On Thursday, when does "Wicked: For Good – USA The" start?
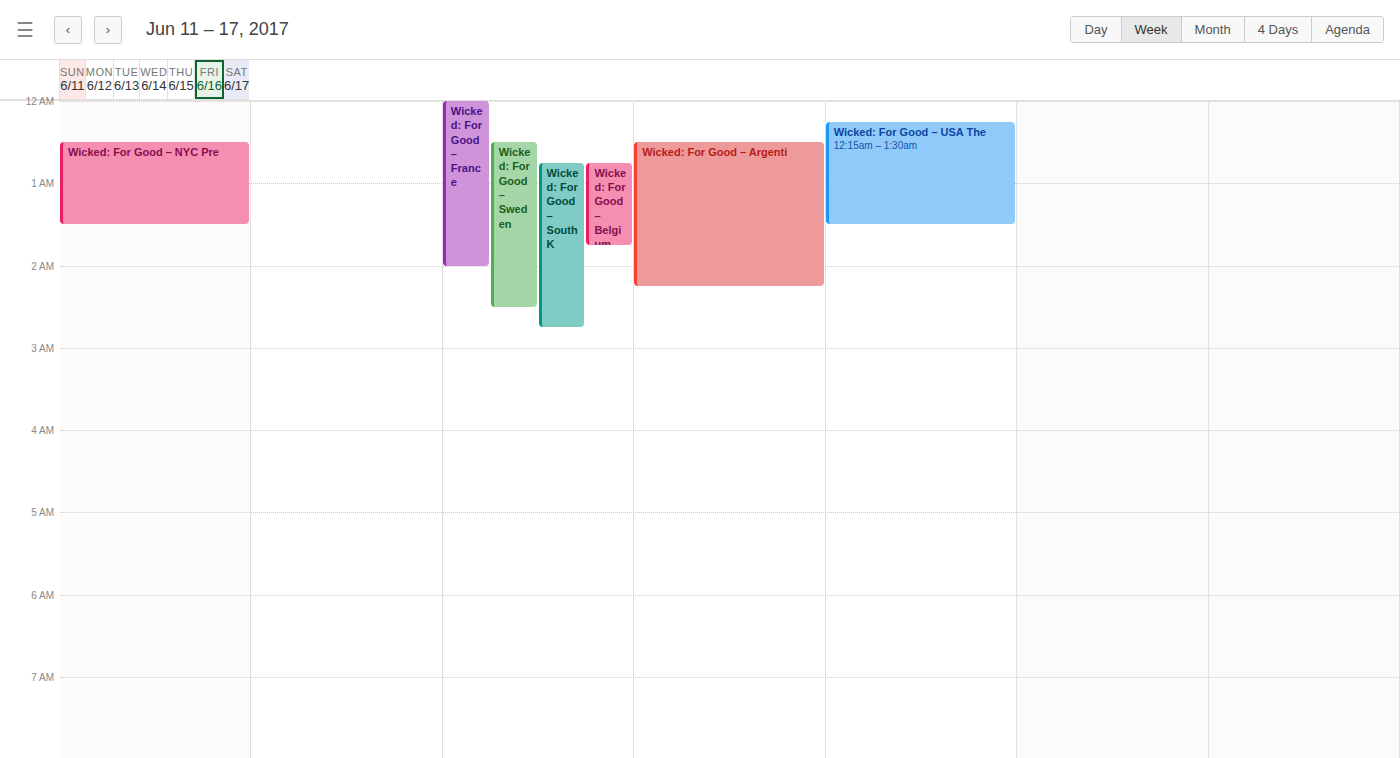
12:15 AM